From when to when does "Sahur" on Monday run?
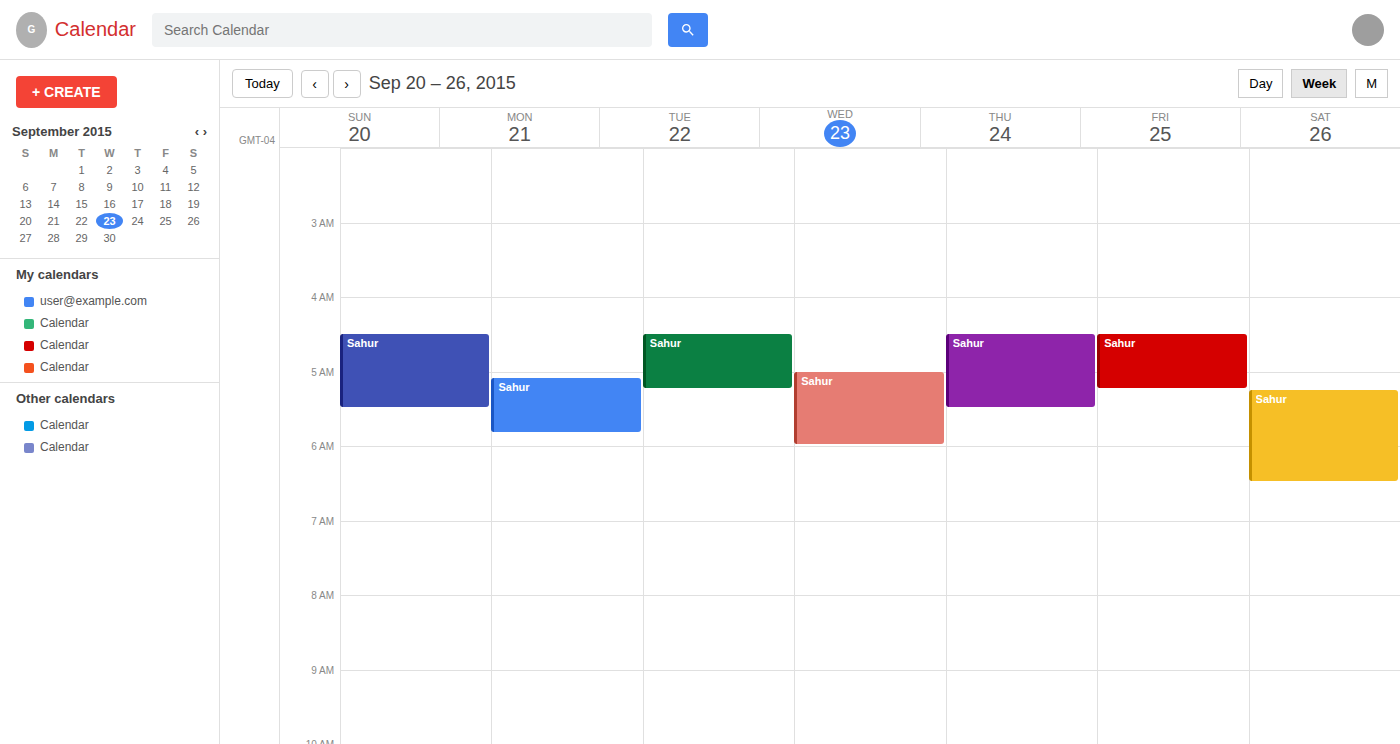
5:05 AM to 5:50 AM